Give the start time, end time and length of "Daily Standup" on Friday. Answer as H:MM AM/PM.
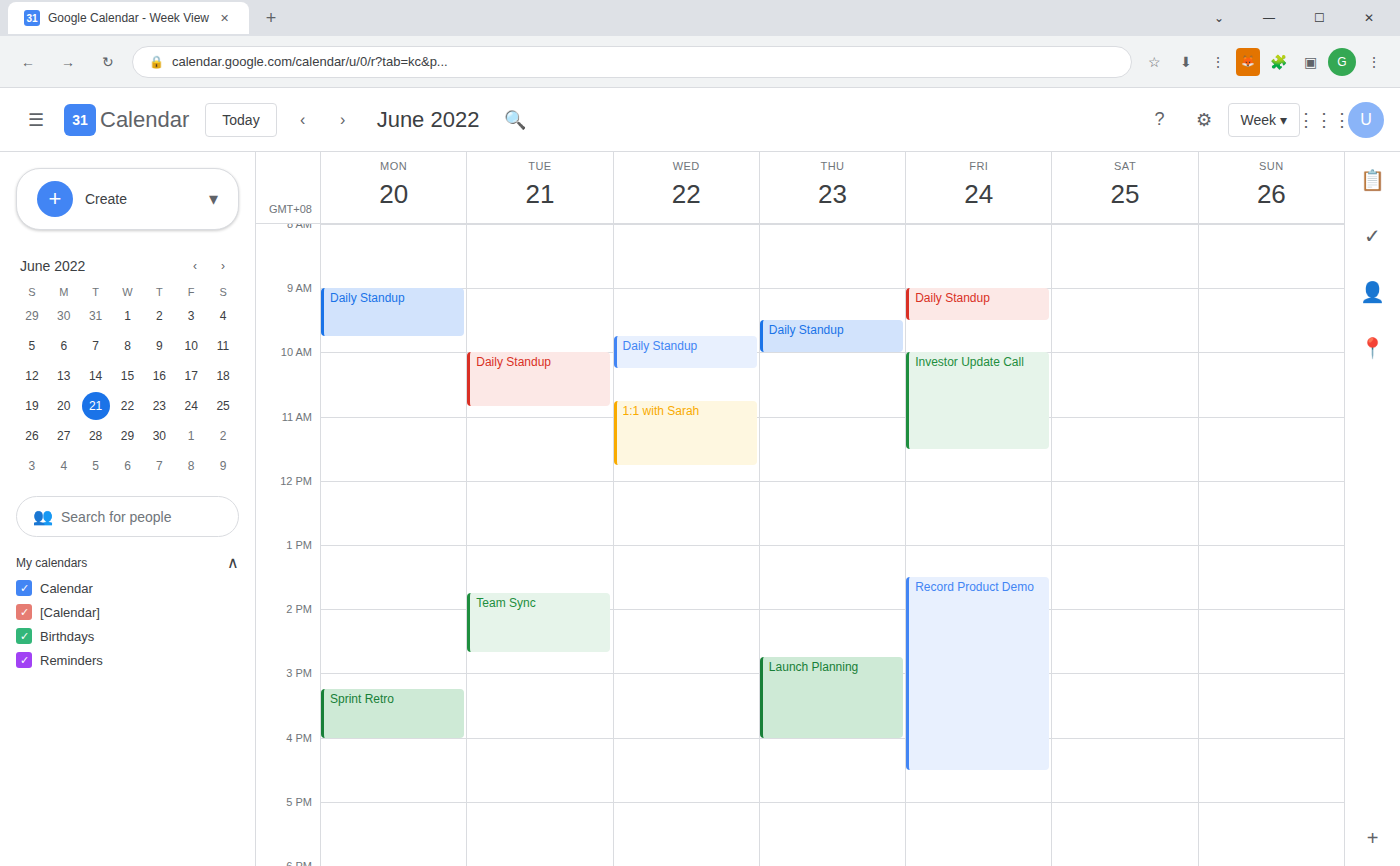
9:00 AM to 9:30 AM, 30 minutes